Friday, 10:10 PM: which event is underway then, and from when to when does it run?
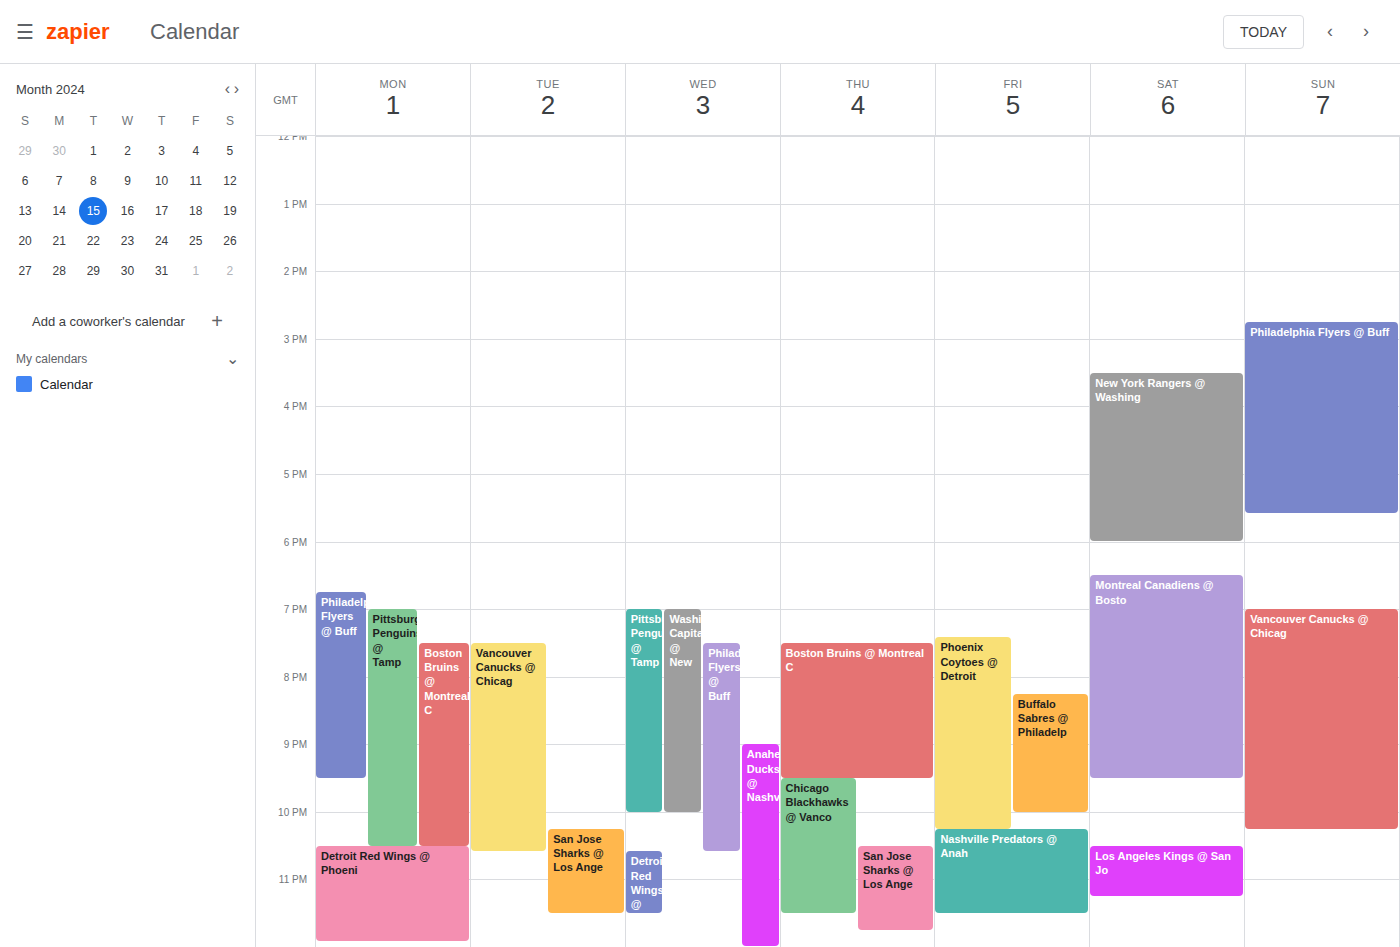
"Phoenix Coytoes @ Detroit", 7:25 PM to 10:15 PM